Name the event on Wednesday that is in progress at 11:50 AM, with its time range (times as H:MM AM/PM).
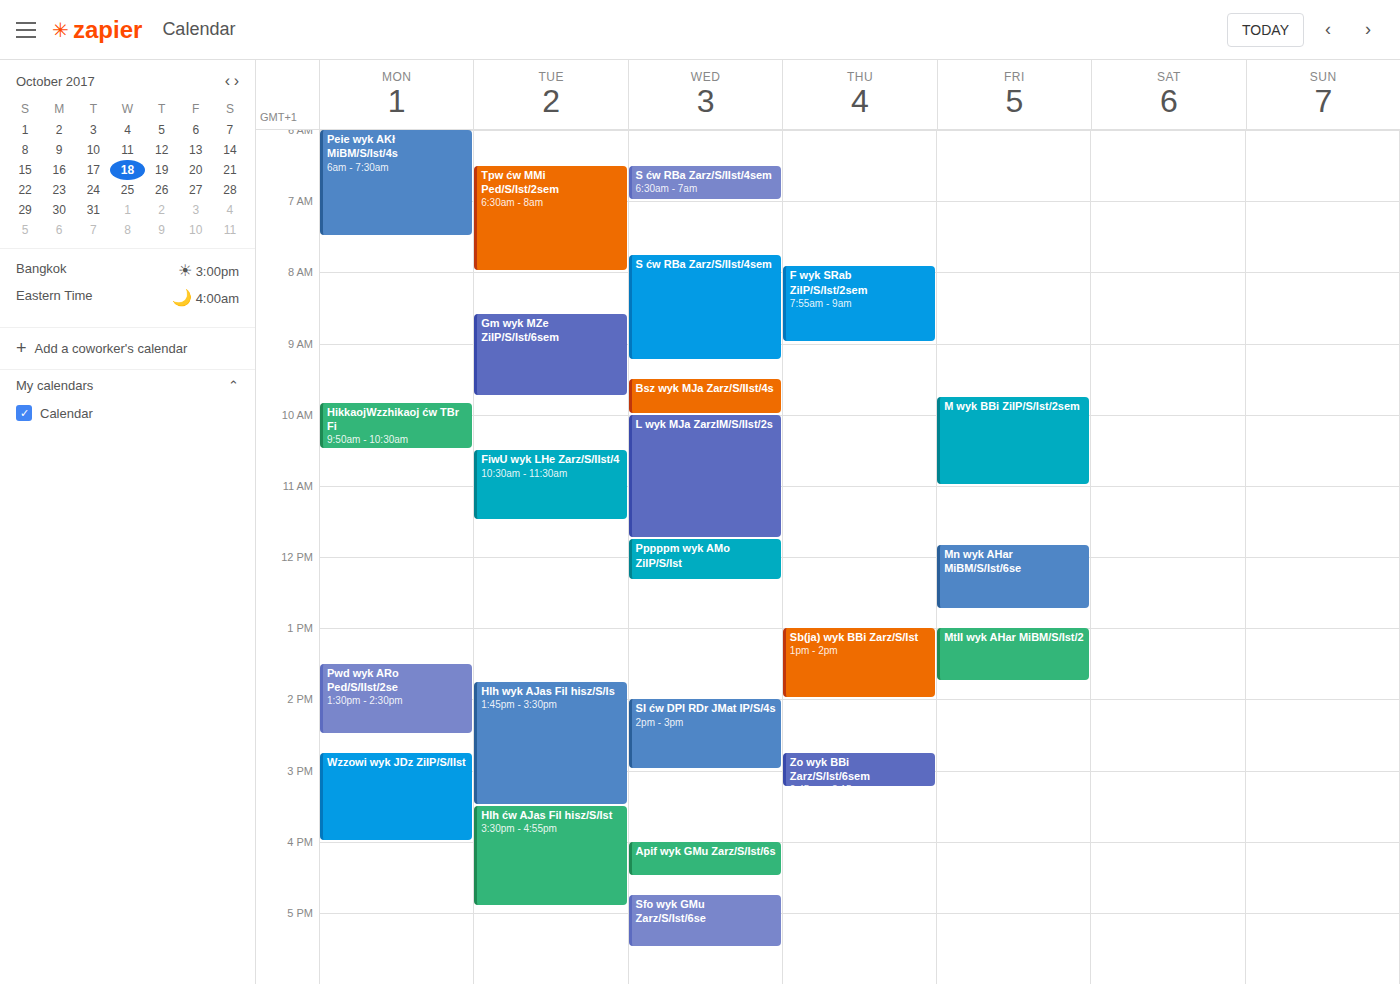
"Pppppm wyk AMo ZiIP/S/Ist", 11:45 AM to 12:20 PM